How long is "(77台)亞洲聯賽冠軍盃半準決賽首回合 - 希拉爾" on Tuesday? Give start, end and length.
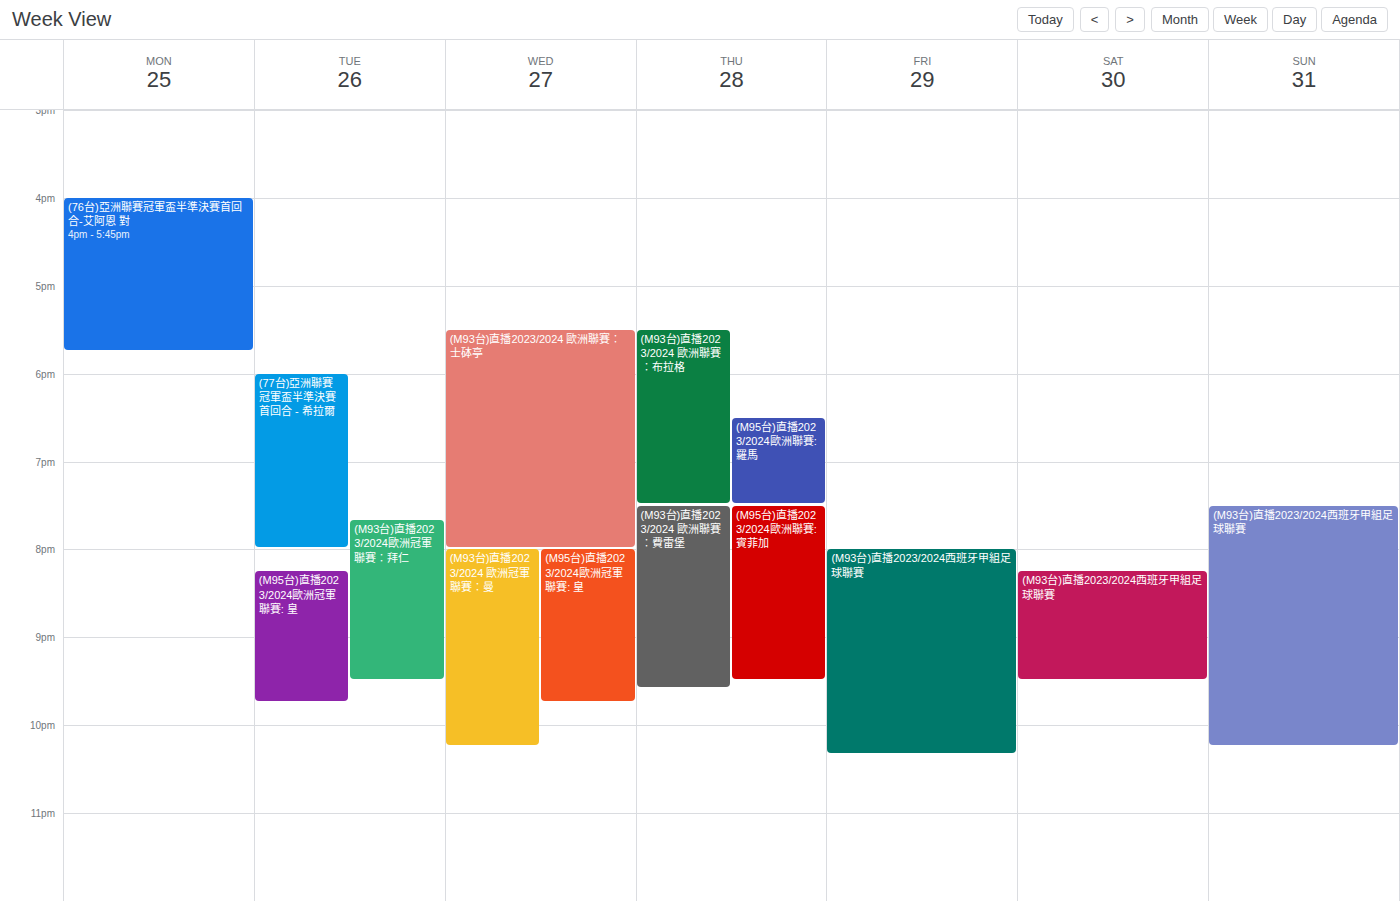
6:00 PM to 8:00 PM, 2 hours